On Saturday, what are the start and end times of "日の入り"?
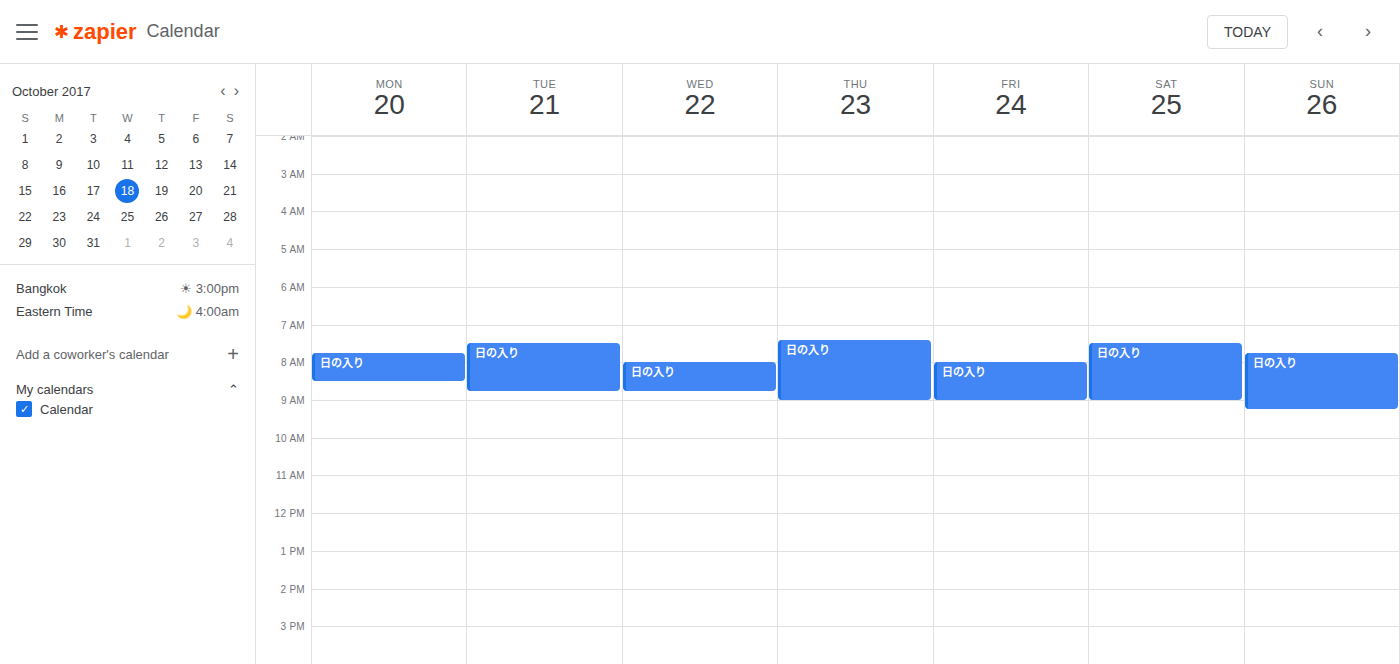
7:30 AM to 9:00 AM